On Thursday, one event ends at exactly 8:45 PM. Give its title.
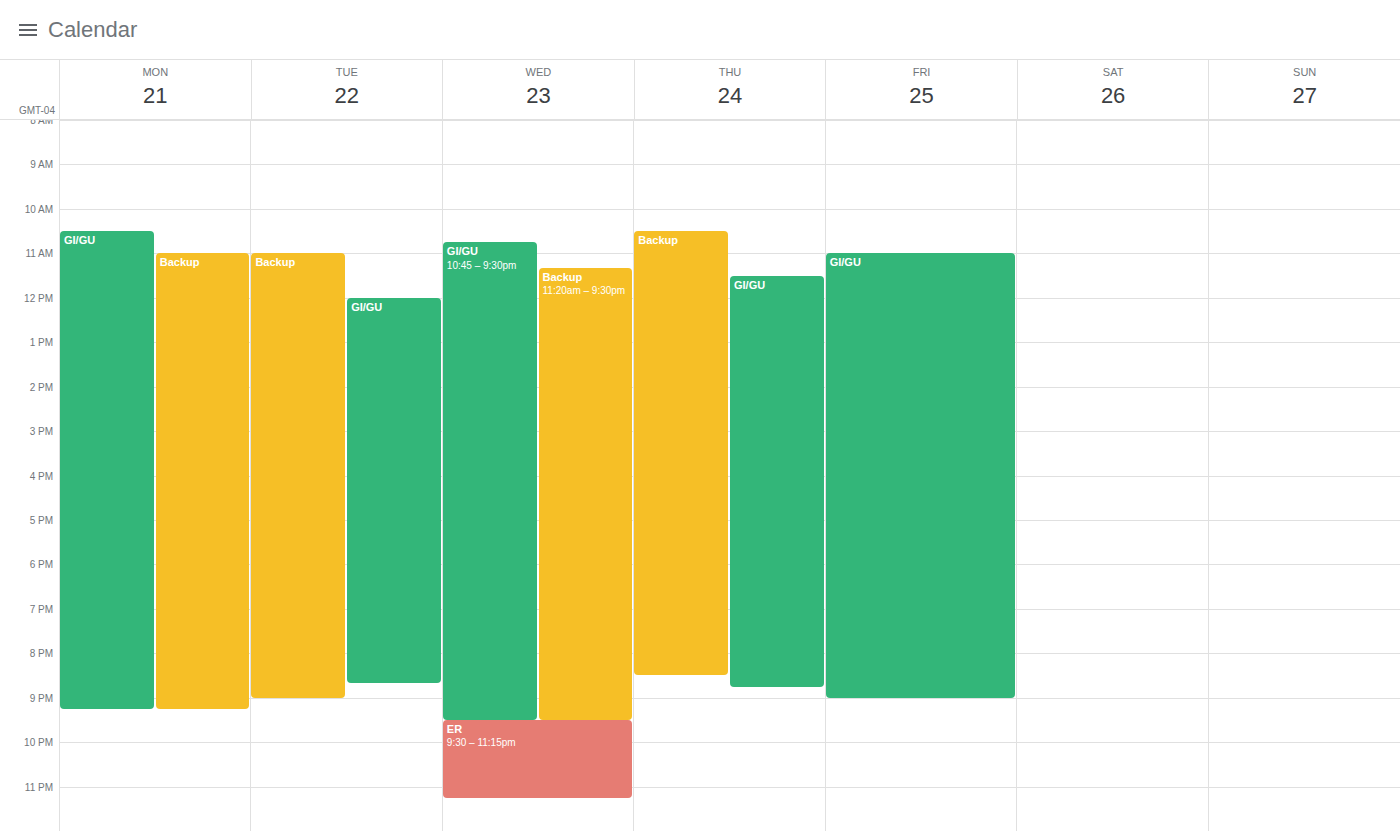
"GI/GU"